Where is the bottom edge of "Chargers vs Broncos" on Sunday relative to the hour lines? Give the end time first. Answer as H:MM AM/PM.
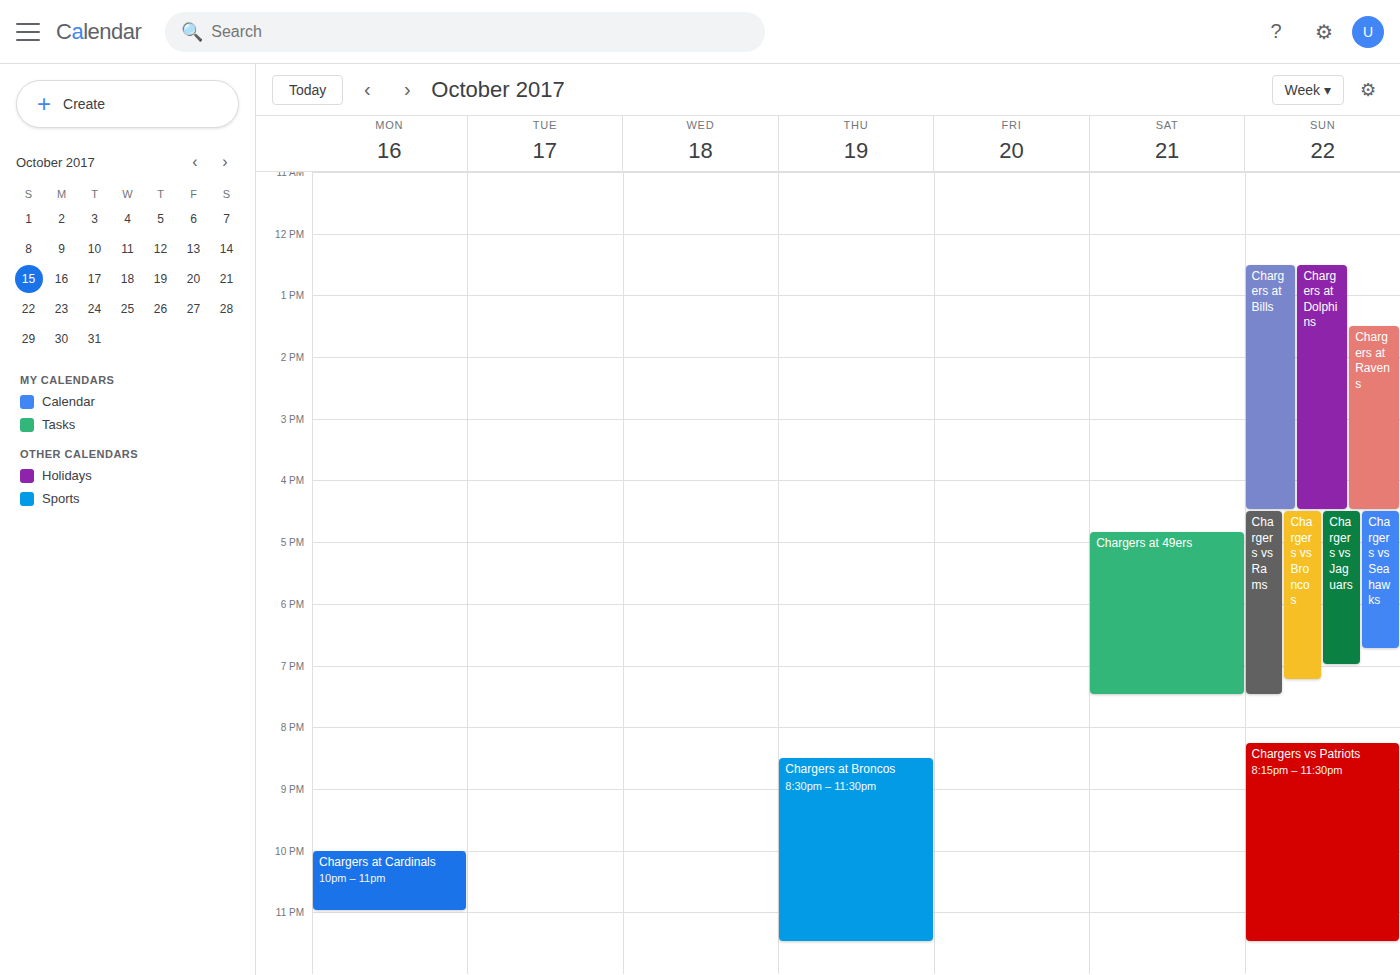
7:15 PM -- neither: a quarter of the way from the 7 PM line to the 8 PM line.